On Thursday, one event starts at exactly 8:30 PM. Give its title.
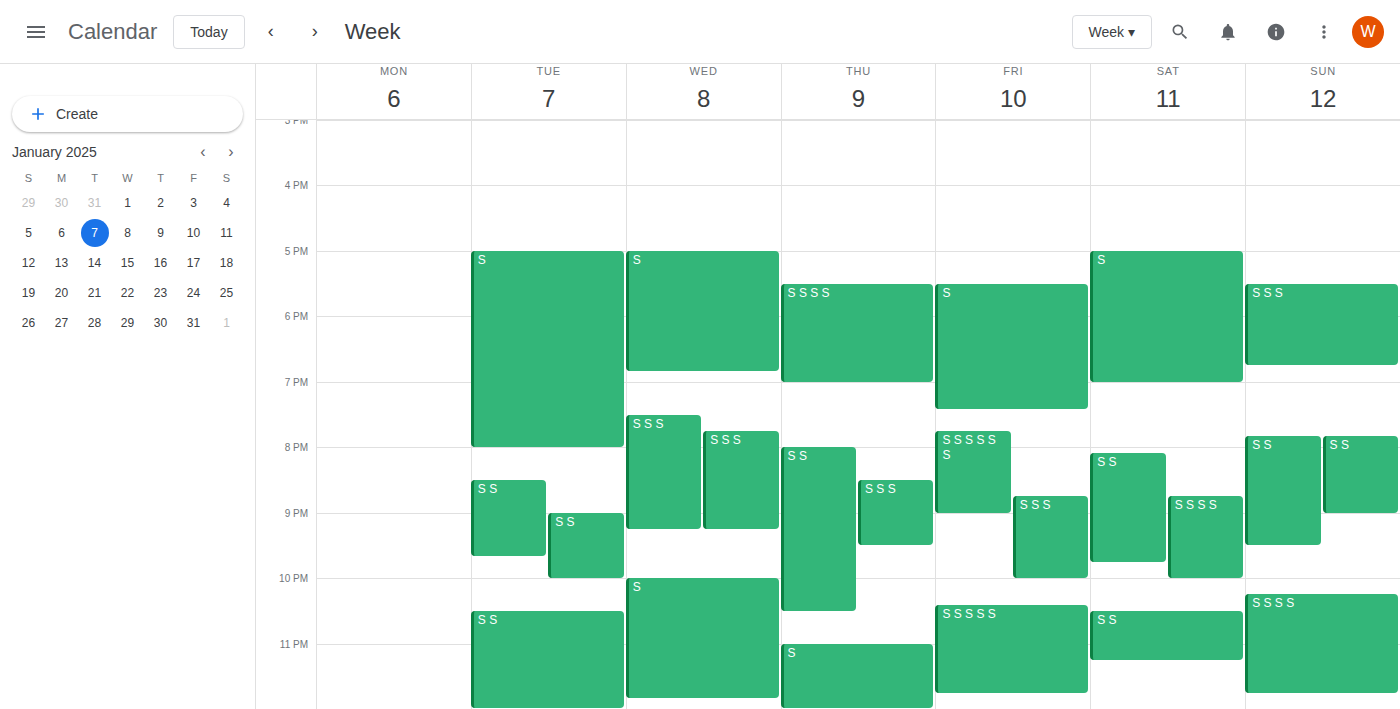
"S S S"